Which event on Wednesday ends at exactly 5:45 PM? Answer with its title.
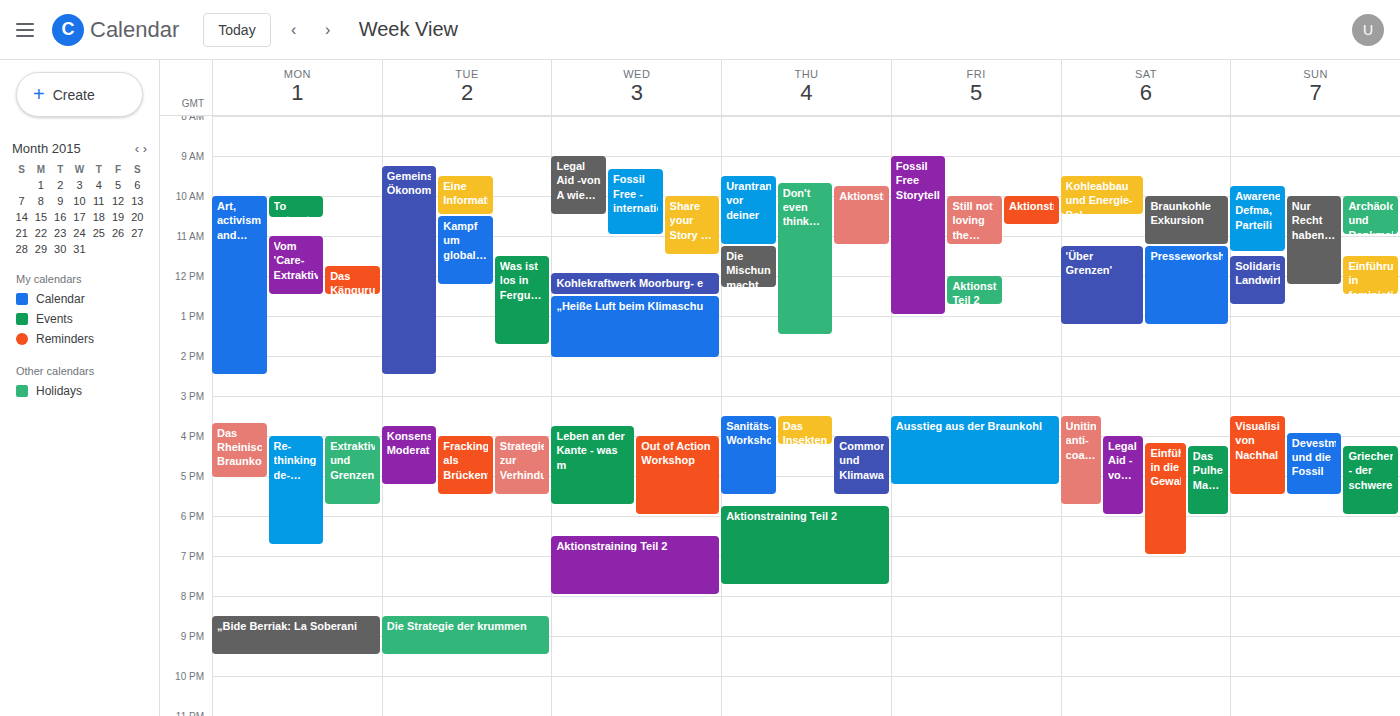
"Leben an der Kante - was m"